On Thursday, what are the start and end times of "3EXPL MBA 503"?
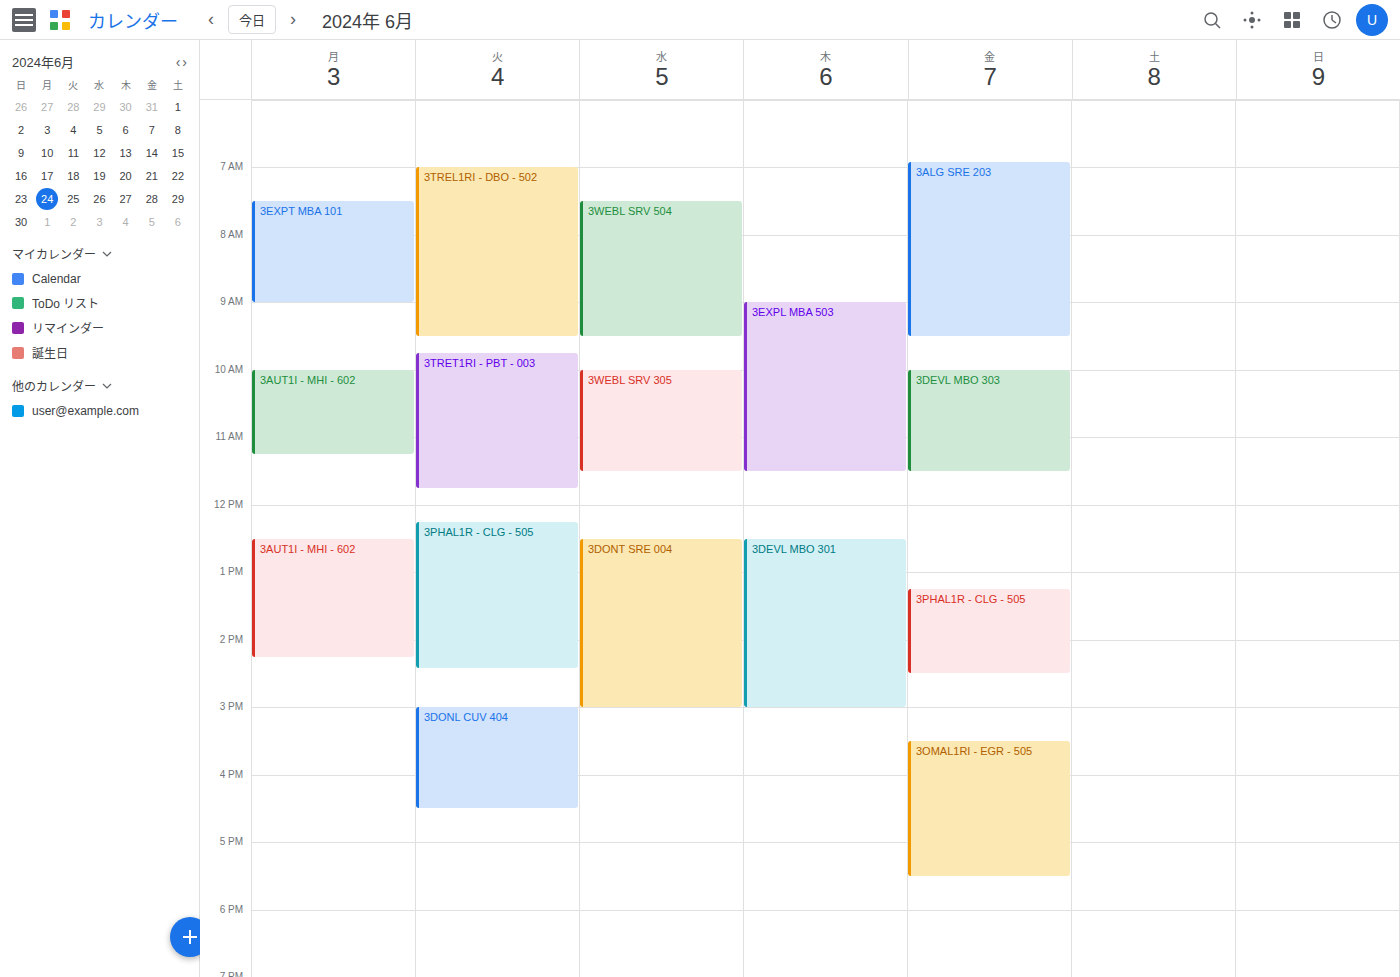
9:00 AM to 11:30 AM